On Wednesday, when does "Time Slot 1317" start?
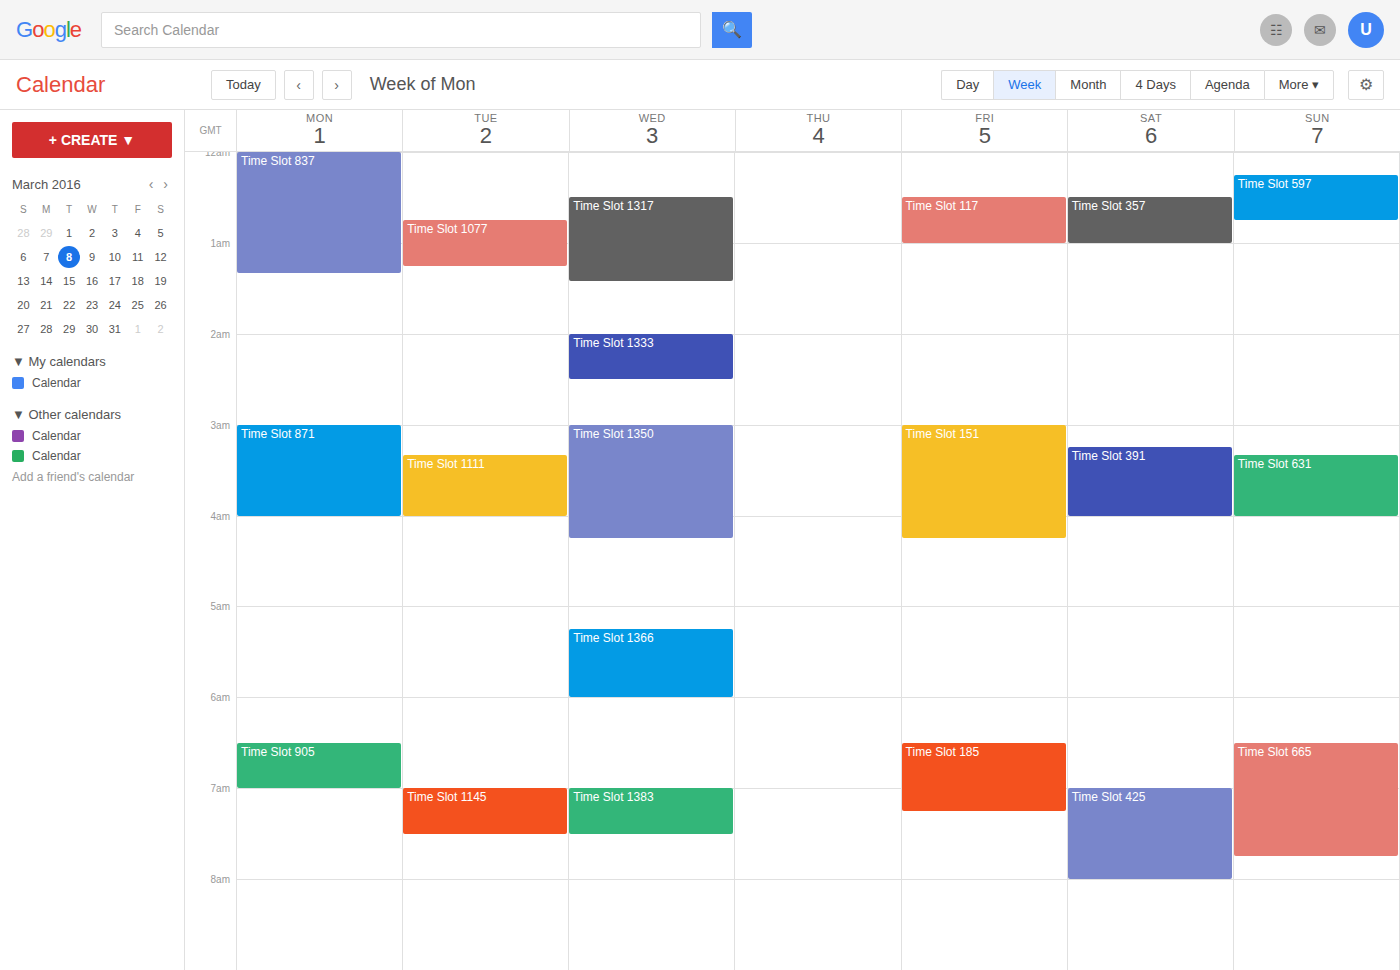
12:30 AM